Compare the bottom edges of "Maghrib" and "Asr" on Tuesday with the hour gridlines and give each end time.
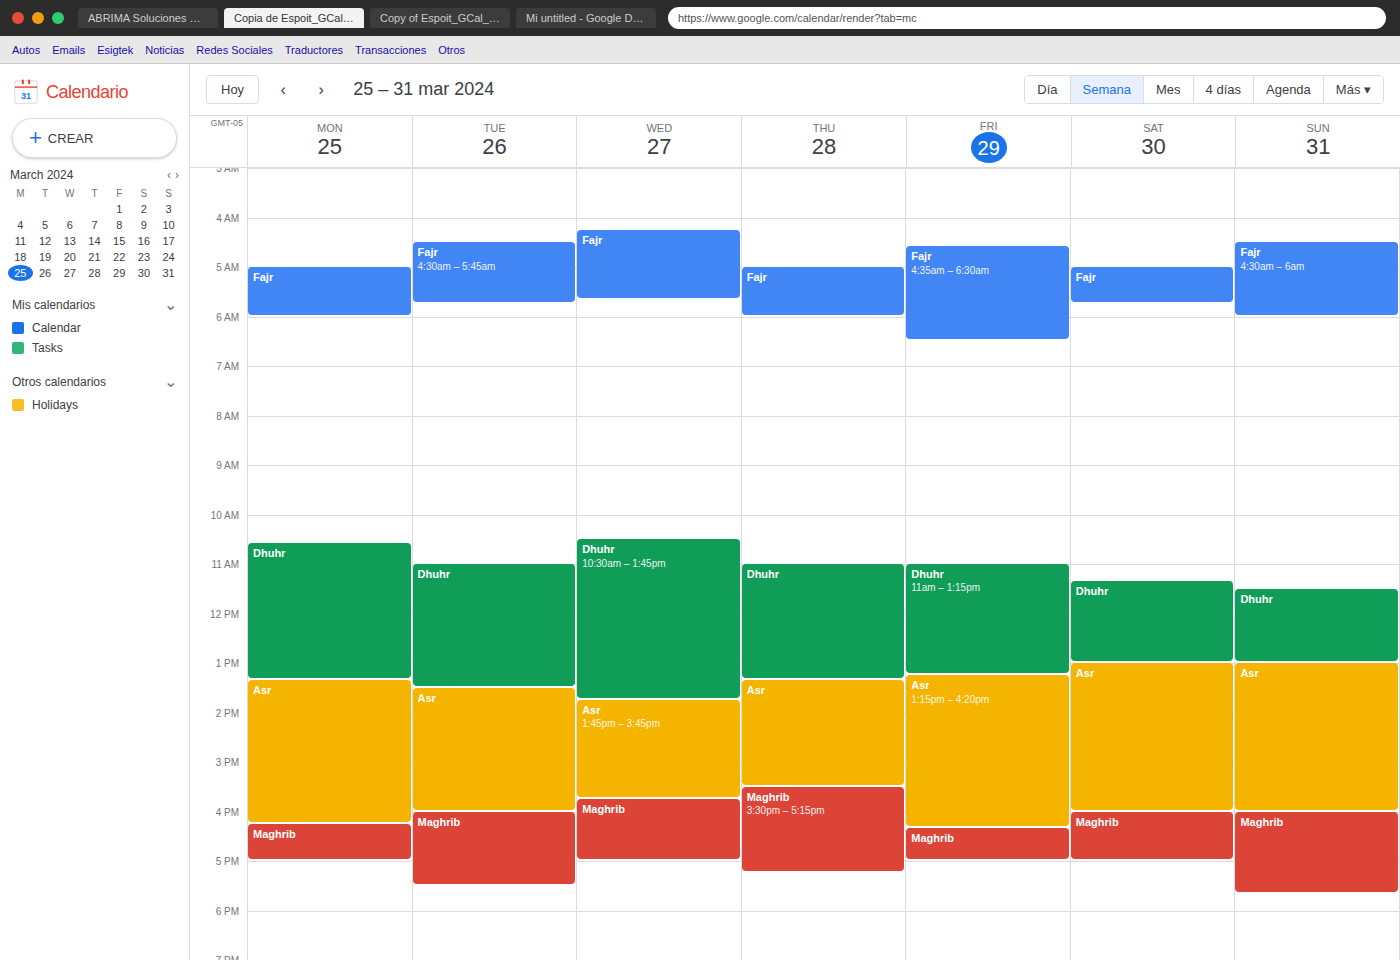
"Maghrib": 5:30 PM, halfway between the 5 PM and 6 PM lines. "Asr": 4:00 PM, exactly on the 4 PM line.